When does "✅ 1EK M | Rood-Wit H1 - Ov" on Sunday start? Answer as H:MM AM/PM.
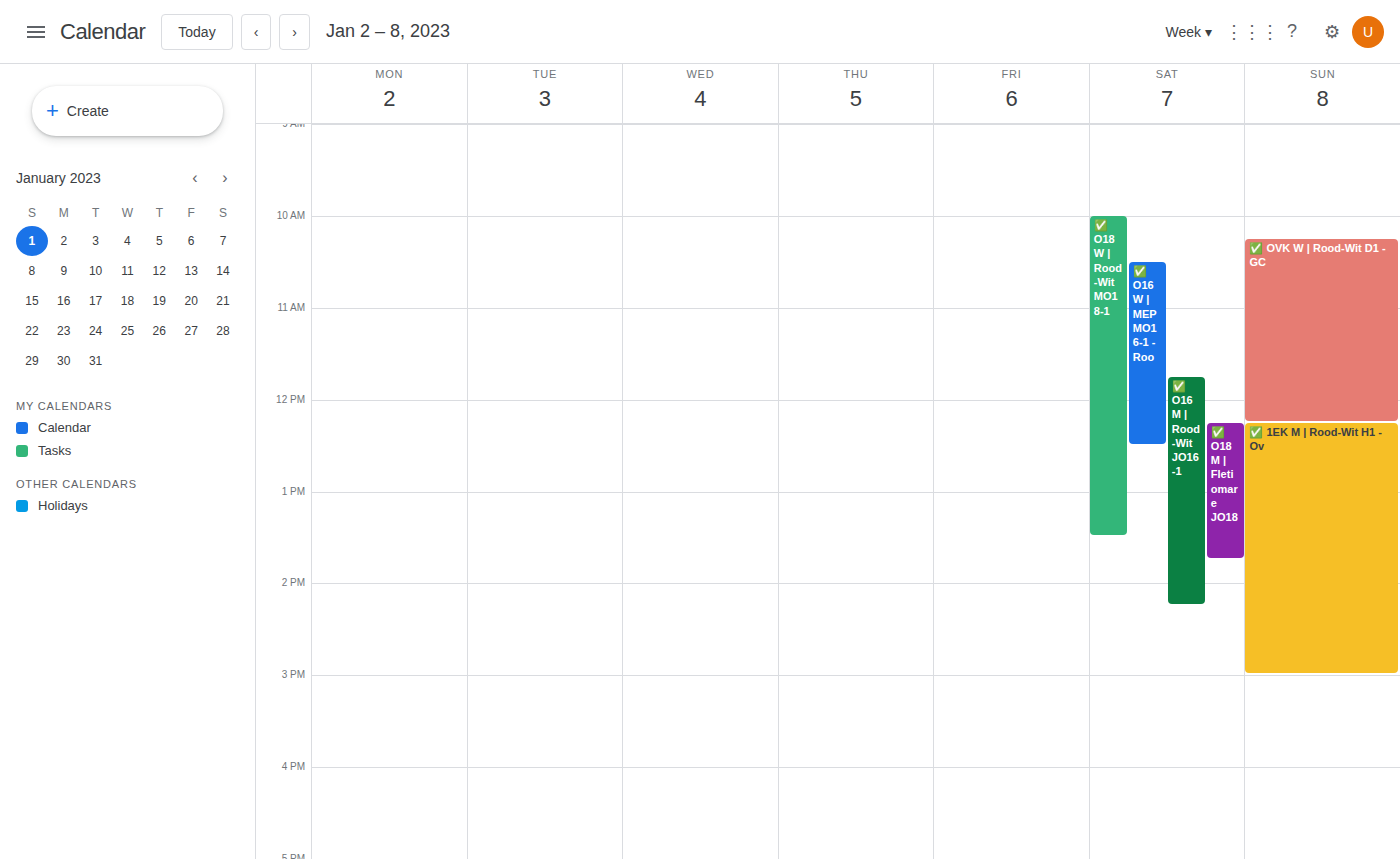
12:15 PM